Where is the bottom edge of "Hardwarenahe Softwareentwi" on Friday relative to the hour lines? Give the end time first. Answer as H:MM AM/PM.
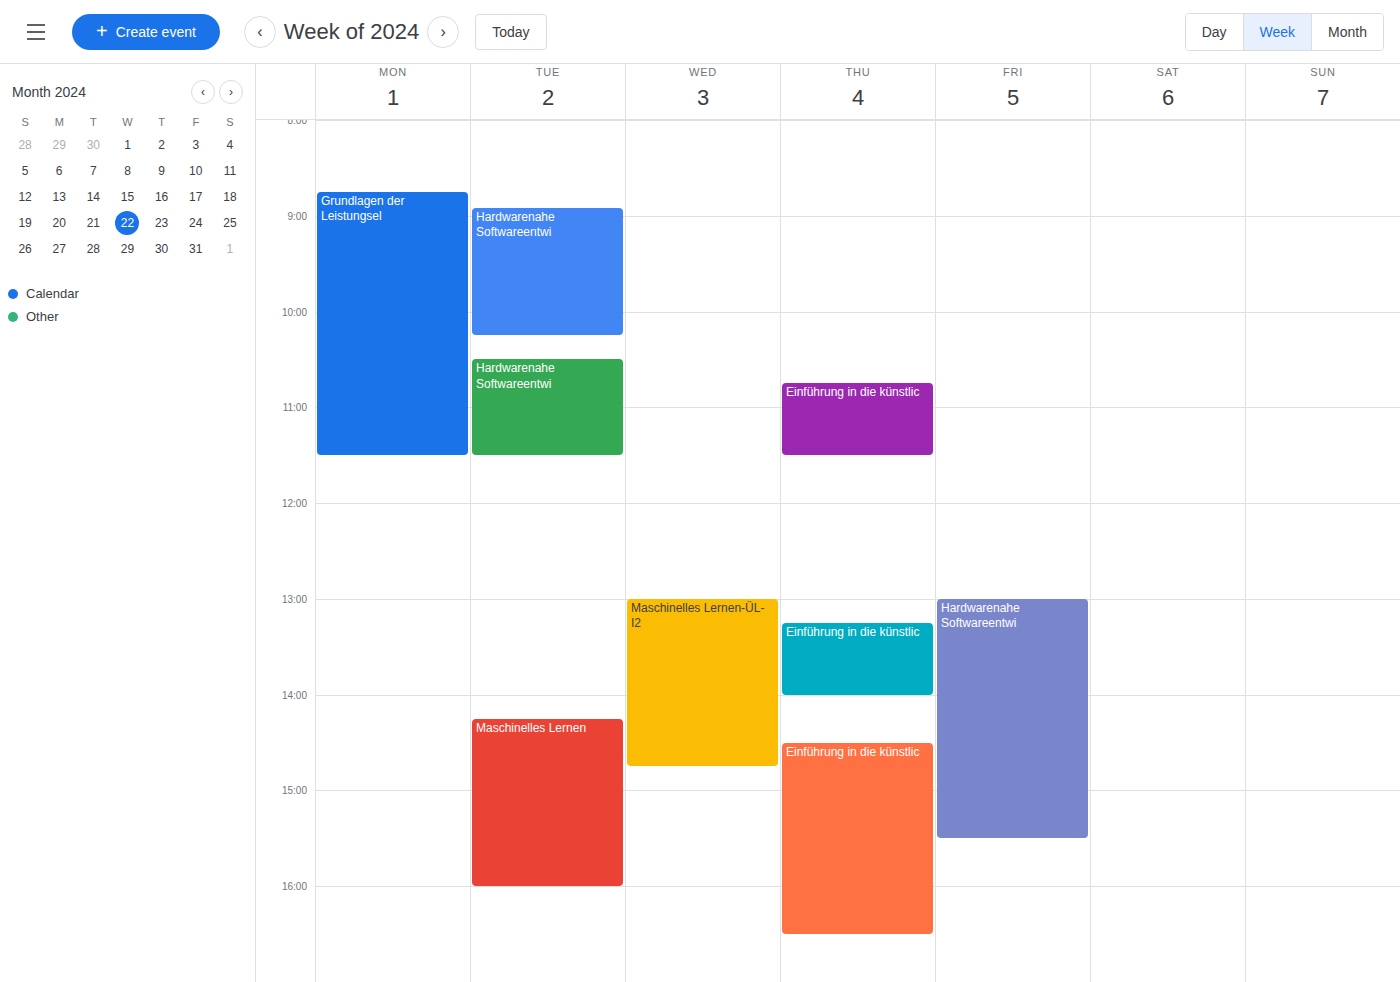
3:30 PM -- halfway between the 3 PM and 4 PM lines.